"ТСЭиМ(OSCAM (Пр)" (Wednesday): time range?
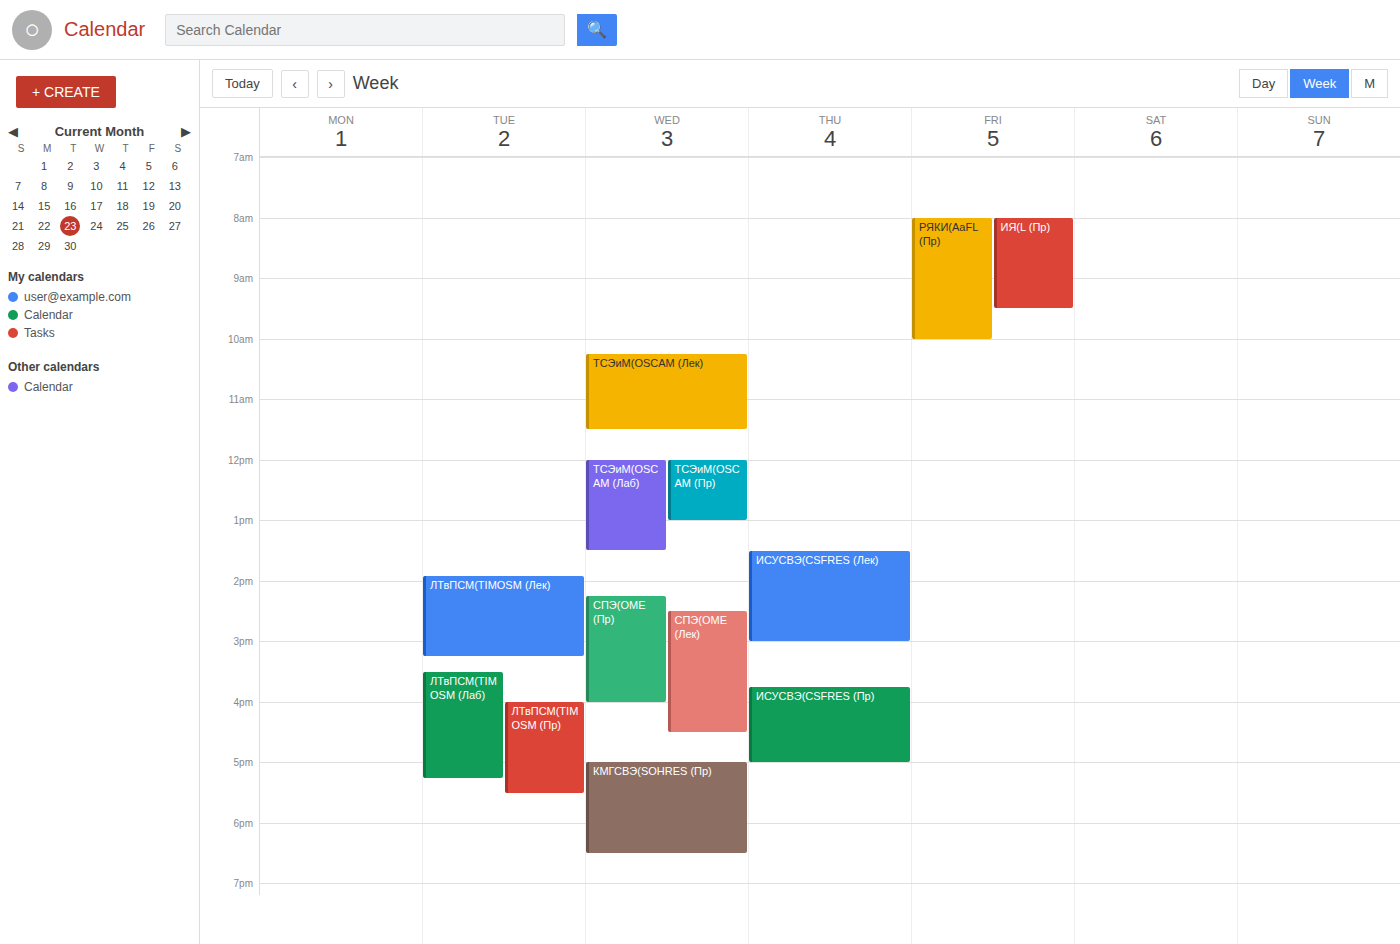
12:00 PM to 1:00 PM